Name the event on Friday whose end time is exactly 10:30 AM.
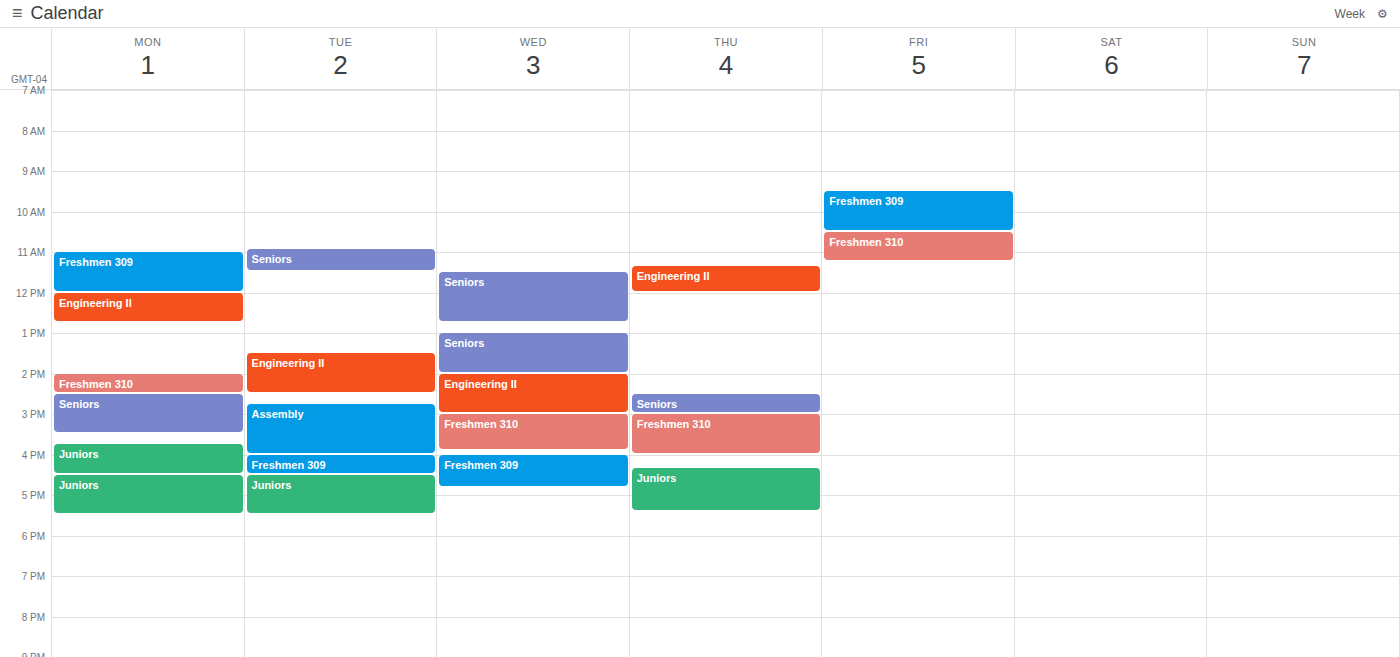
"Freshmen 309"